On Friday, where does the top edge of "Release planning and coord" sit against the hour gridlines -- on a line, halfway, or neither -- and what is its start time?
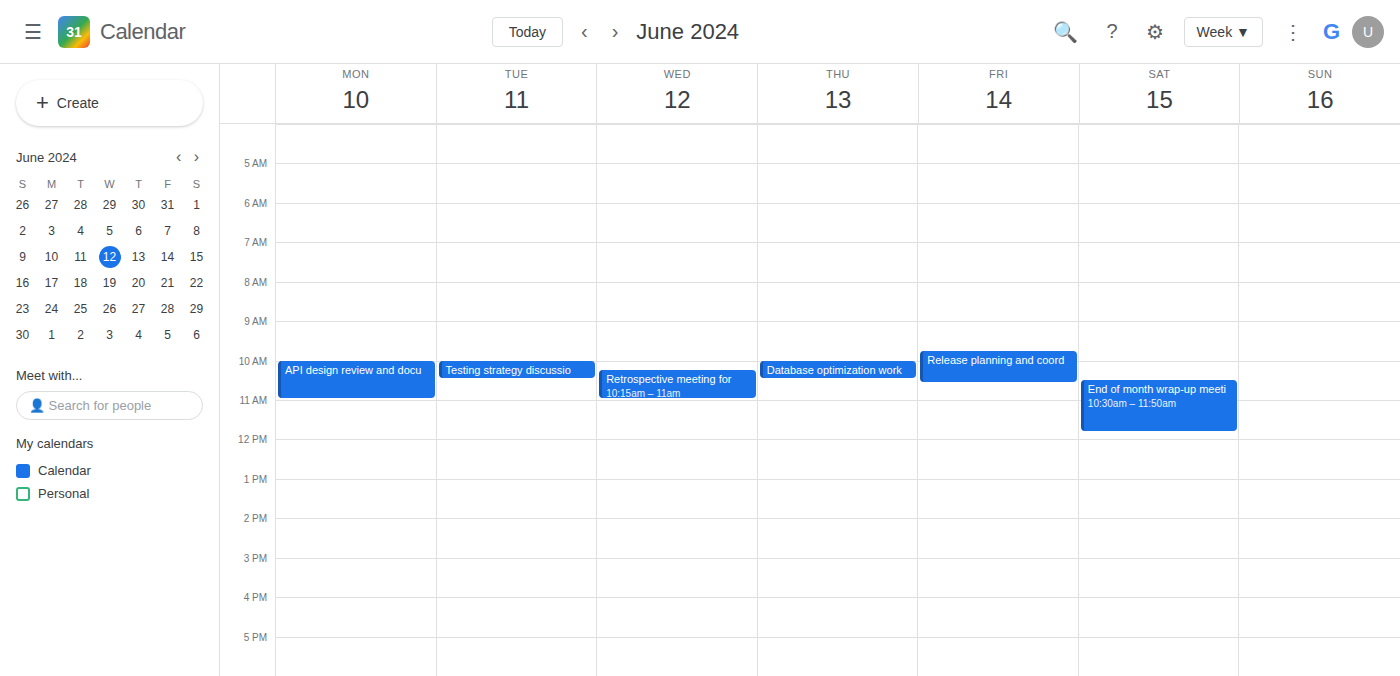
9:45 AM -- neither: three quarters of the way from the 9 AM line to the 10 AM line.